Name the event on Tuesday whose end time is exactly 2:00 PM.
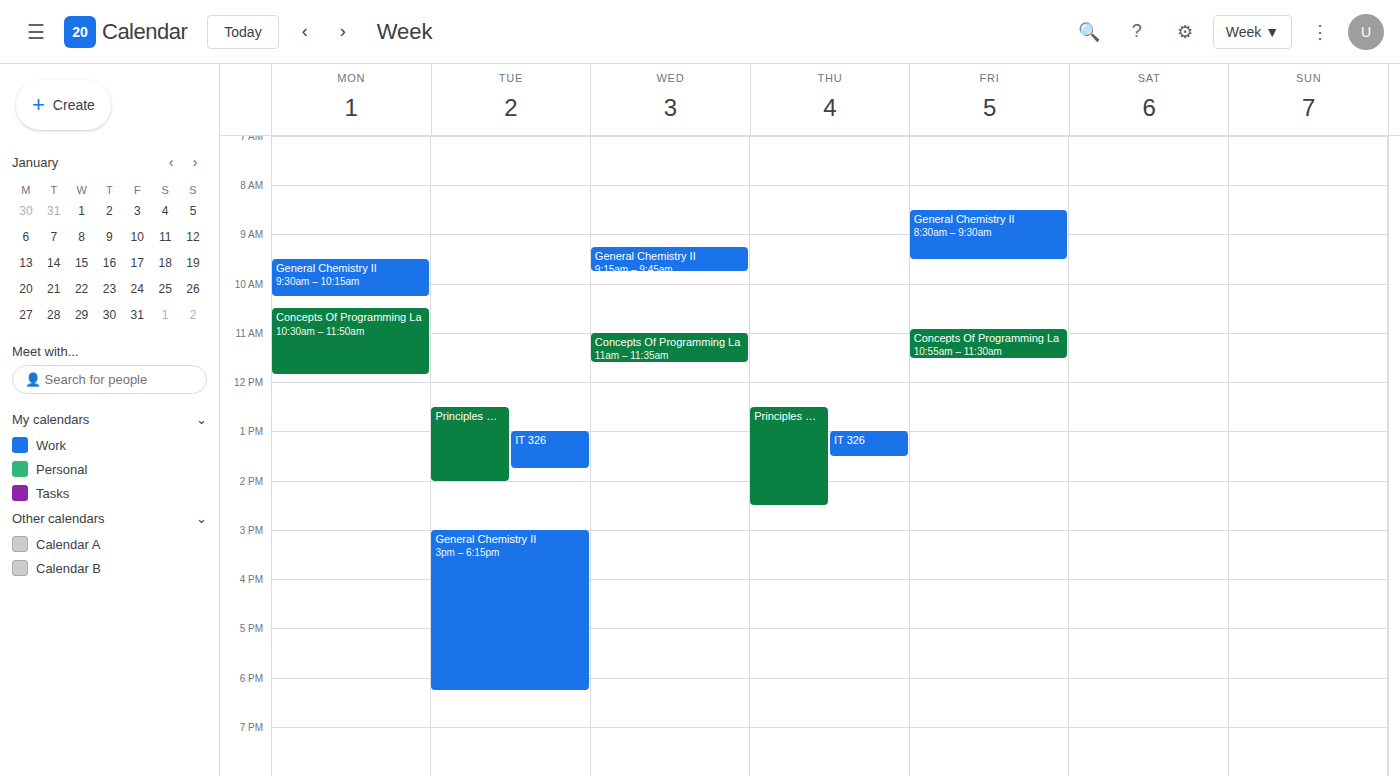
"Principles Of Software Eng"